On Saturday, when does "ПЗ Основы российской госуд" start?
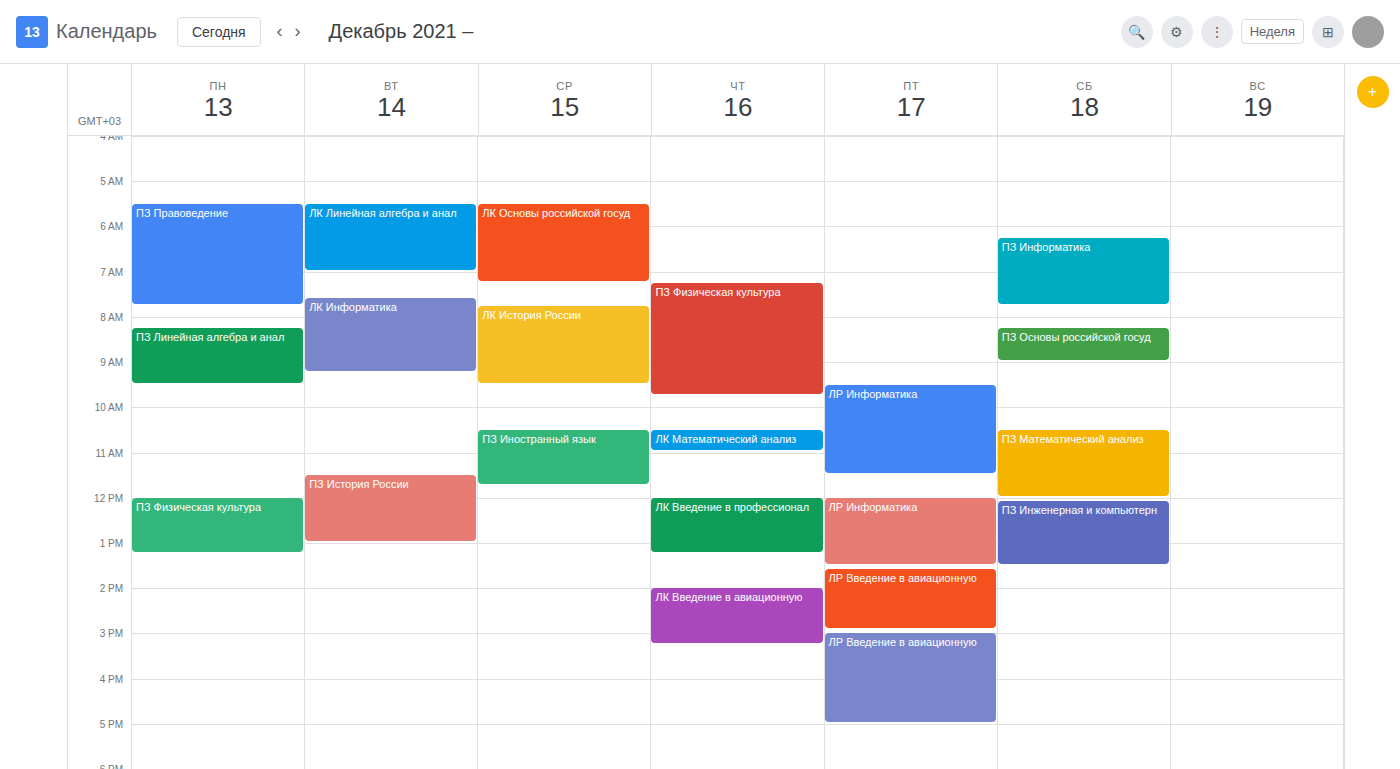
8:15 AM